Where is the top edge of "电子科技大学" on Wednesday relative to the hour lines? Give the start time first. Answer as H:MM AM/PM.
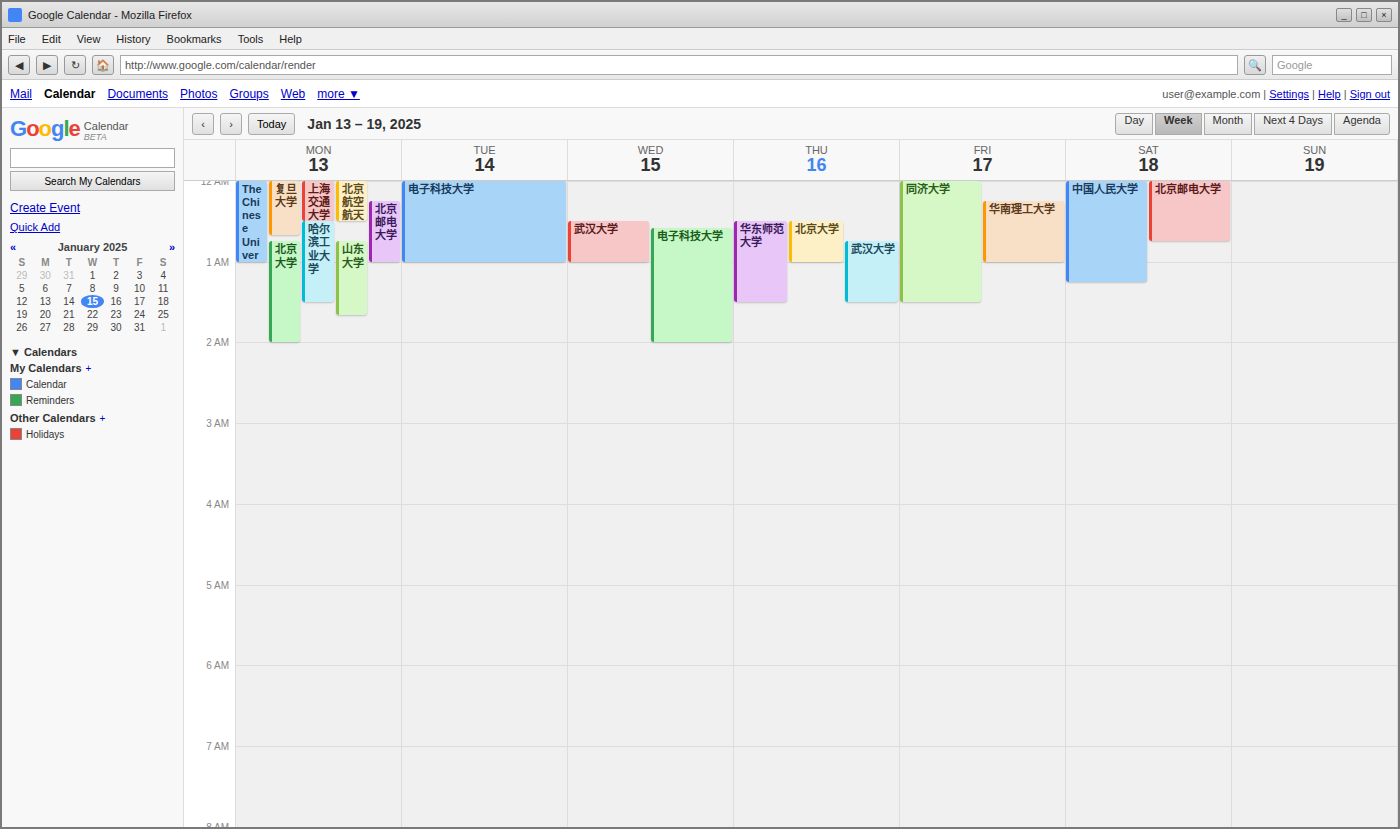
12:35 AM -- neither: 35 minutes below the 12 AM line and 25 minutes above the 1 AM line.